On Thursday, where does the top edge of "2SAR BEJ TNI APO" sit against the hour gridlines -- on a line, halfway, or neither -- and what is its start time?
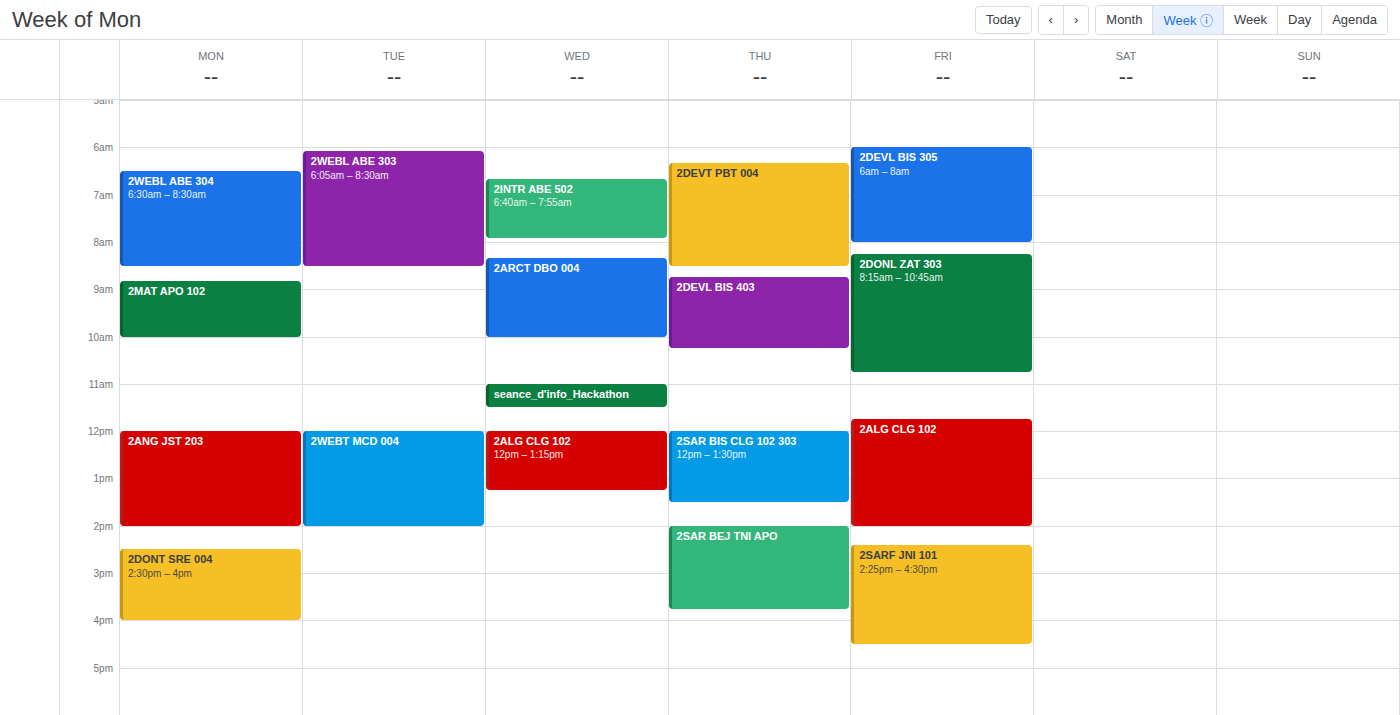
2:00 PM -- exactly on the 2 PM line.